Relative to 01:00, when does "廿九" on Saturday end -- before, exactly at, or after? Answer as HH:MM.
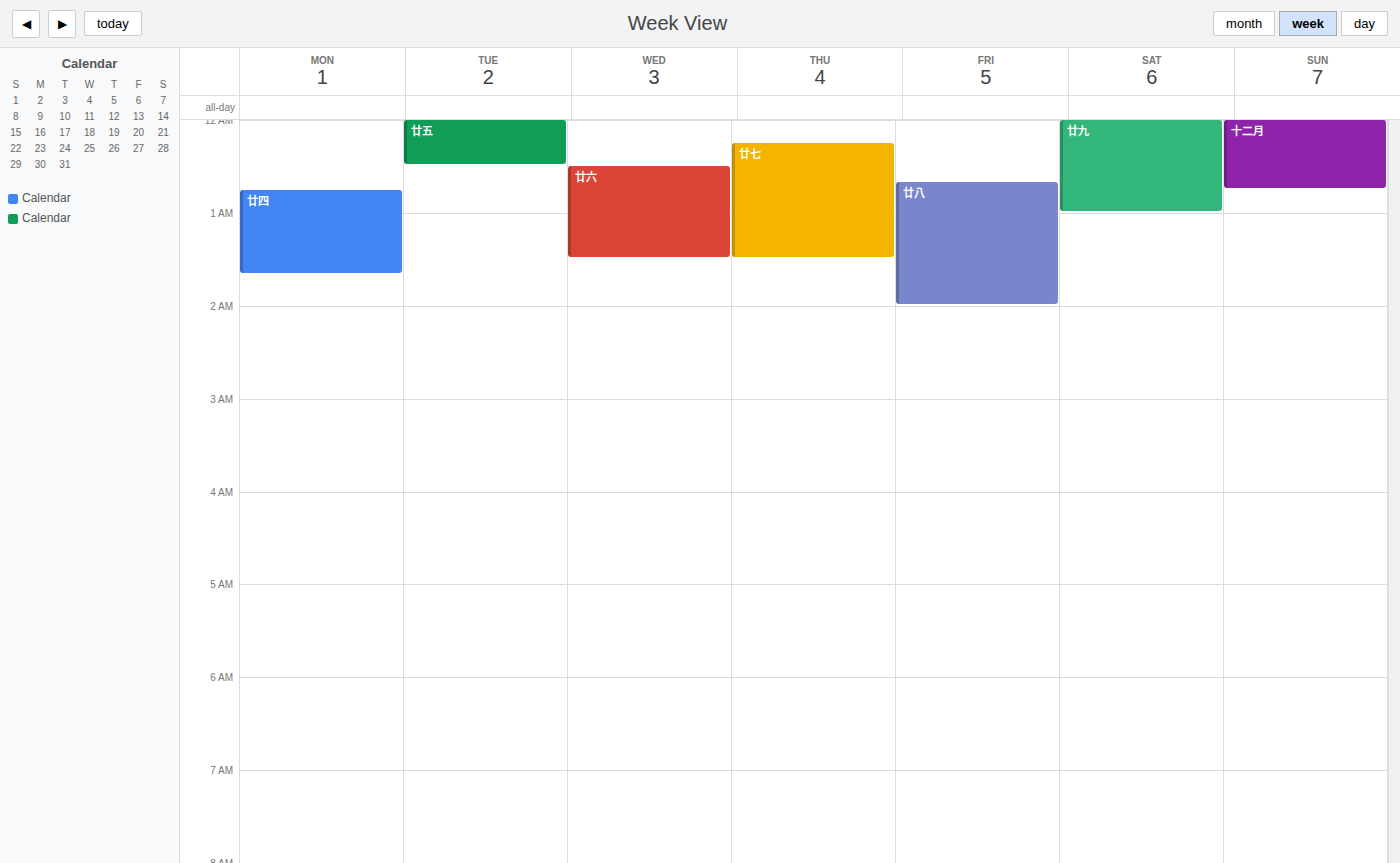
01:00 -- exactly at 01:00, on the 01:00 line.